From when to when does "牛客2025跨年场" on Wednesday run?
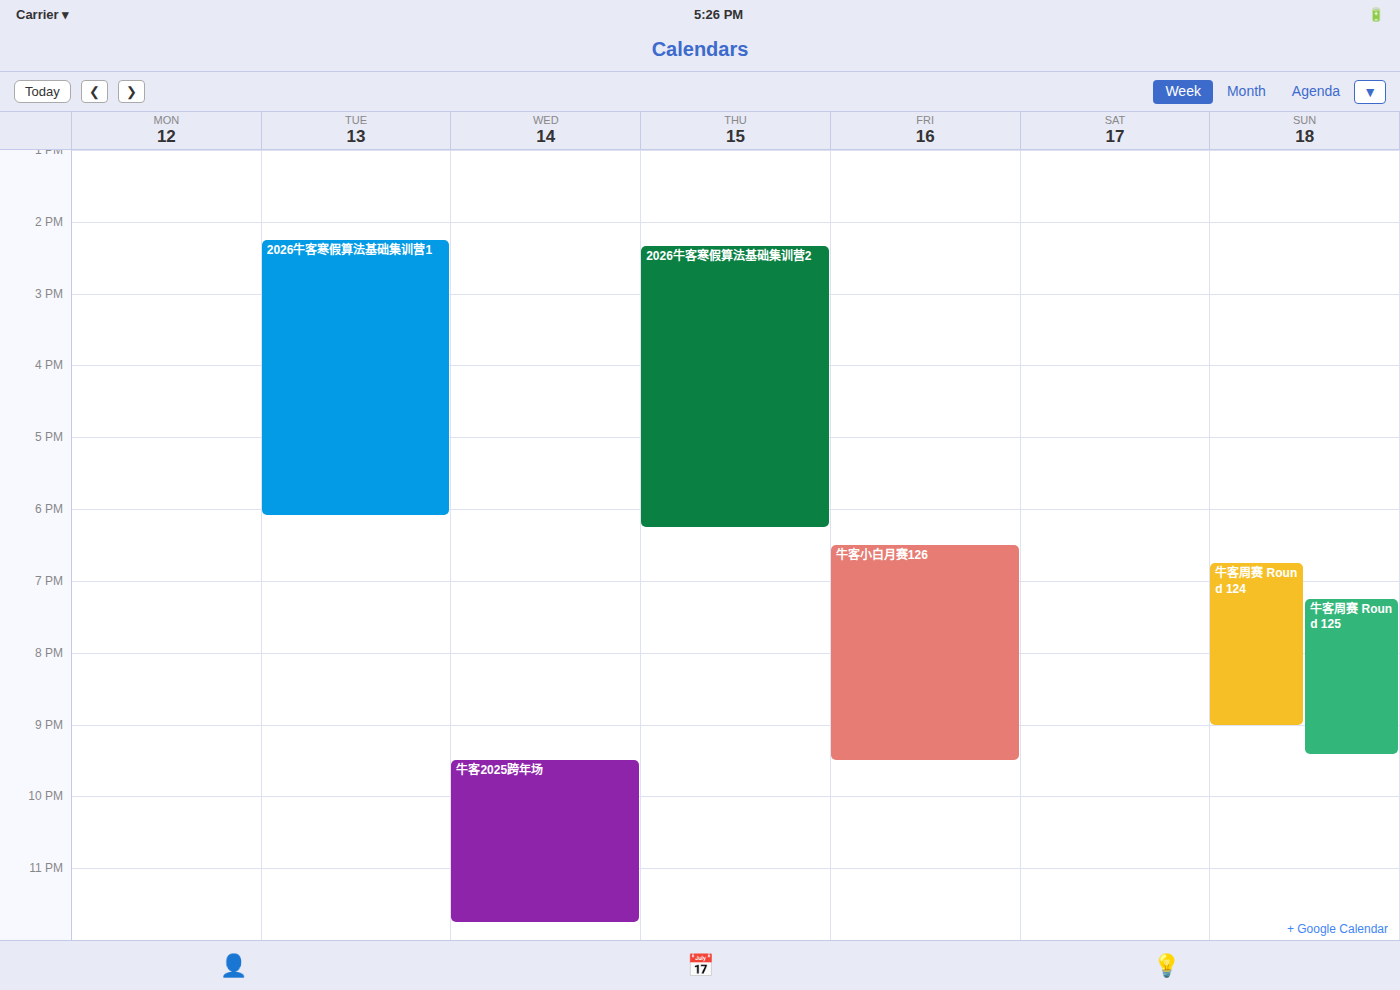
9:30 PM to 11:45 PM